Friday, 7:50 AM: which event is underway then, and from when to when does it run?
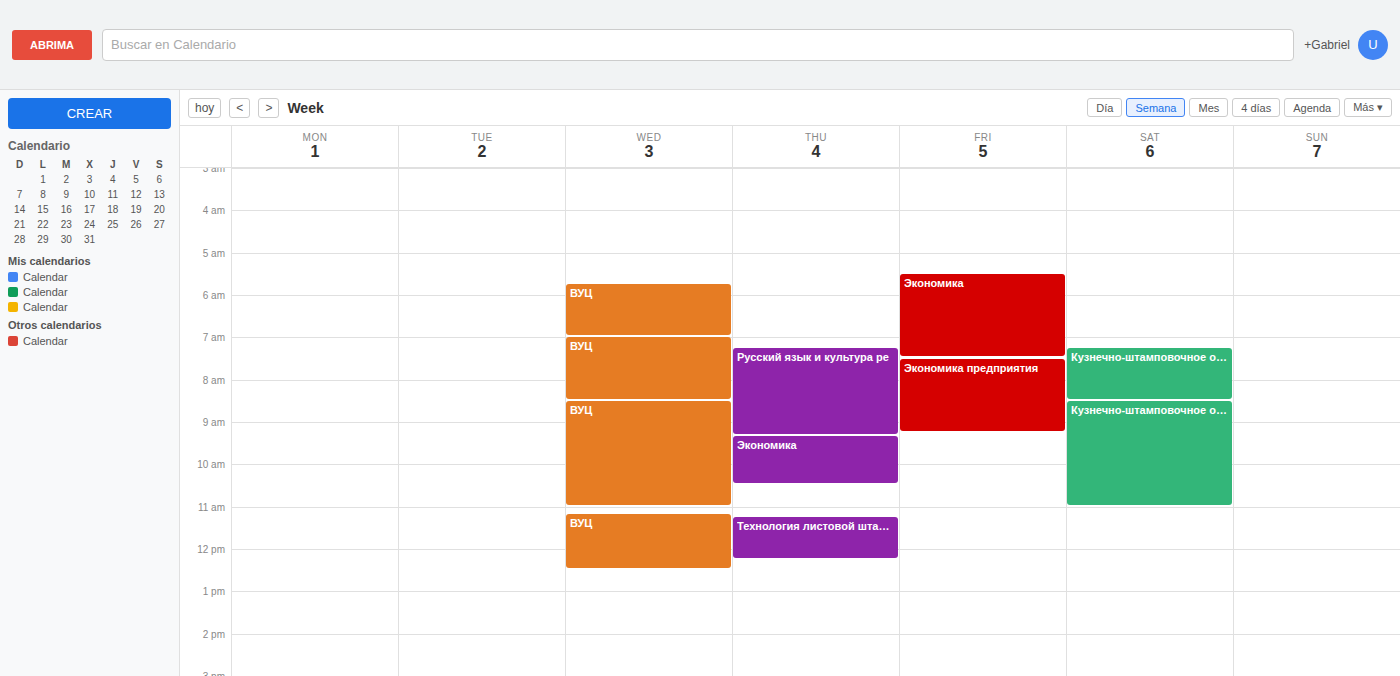
"Экономика предприятия", 7:30 AM to 9:15 AM